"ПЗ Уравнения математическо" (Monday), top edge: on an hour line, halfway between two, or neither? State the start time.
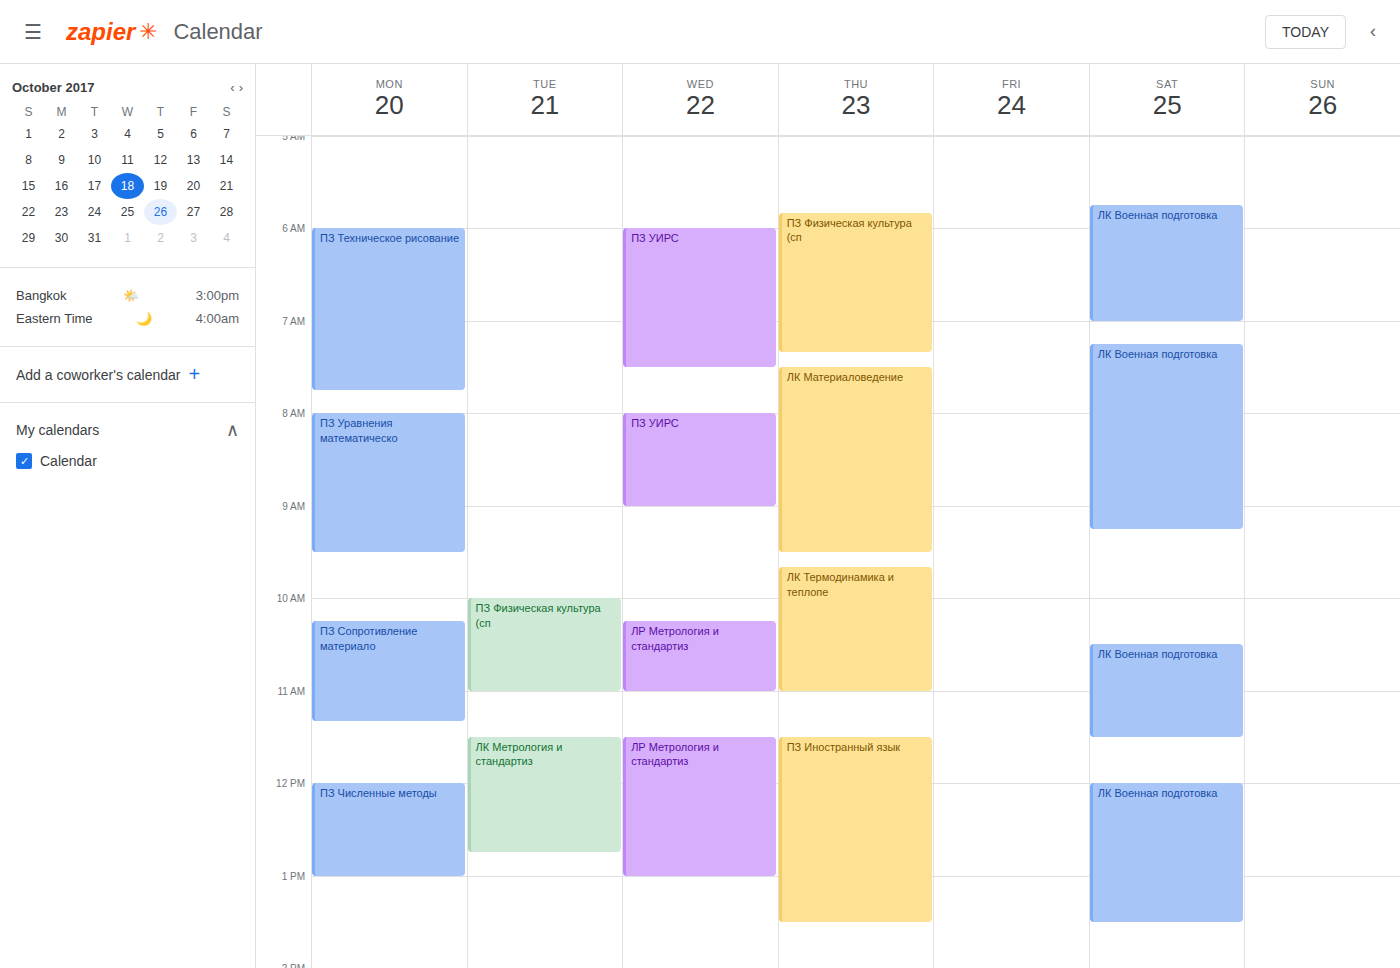
8:00 AM -- exactly on the 8 AM line.